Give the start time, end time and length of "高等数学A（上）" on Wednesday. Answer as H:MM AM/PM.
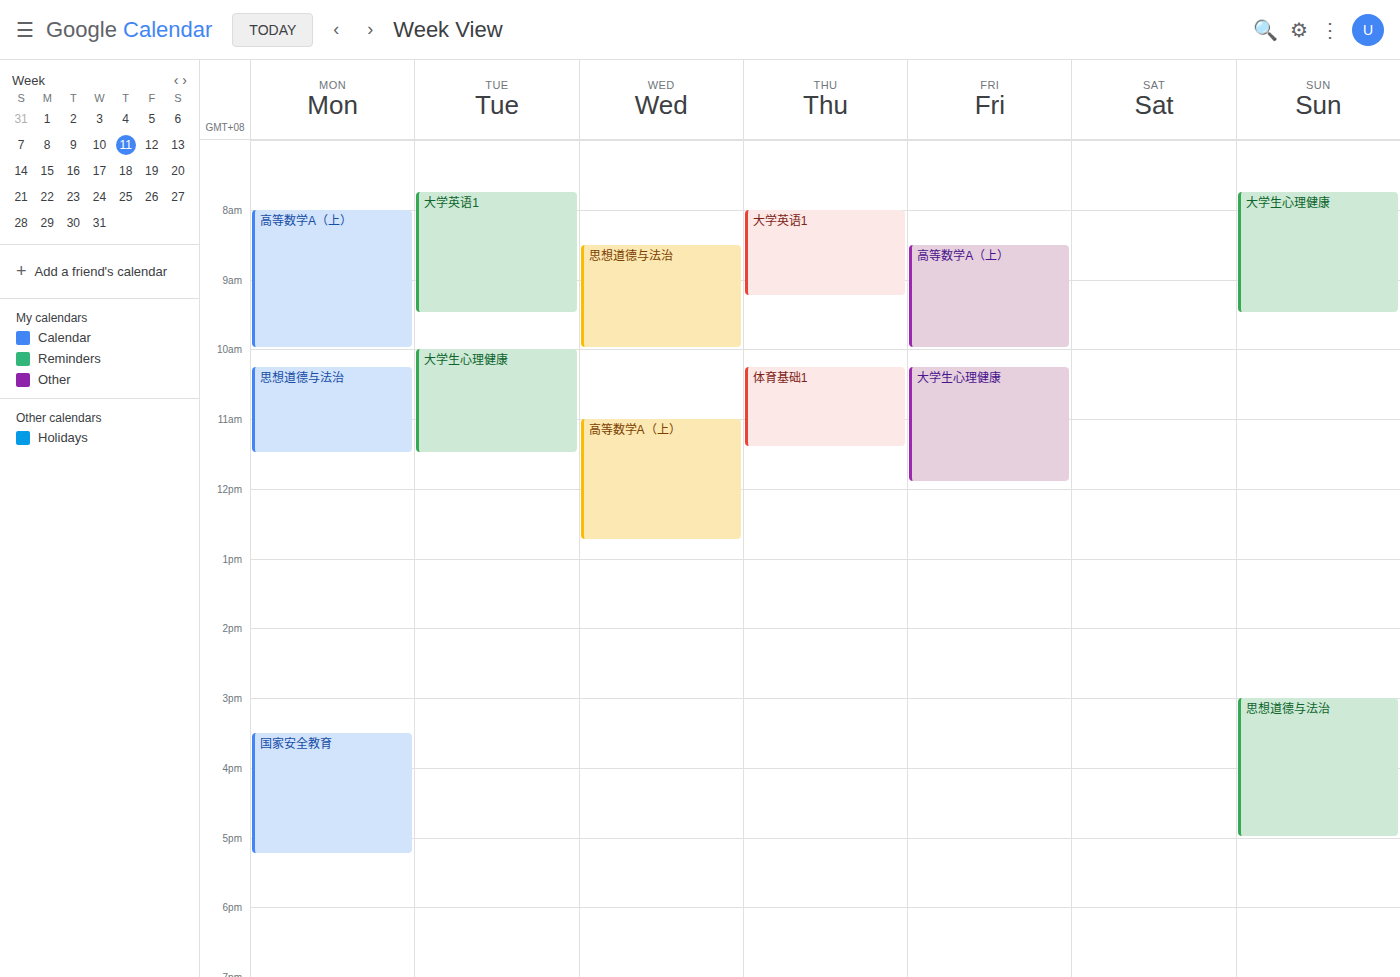
11:00 AM to 12:45 PM, 1 hour 45 minutes